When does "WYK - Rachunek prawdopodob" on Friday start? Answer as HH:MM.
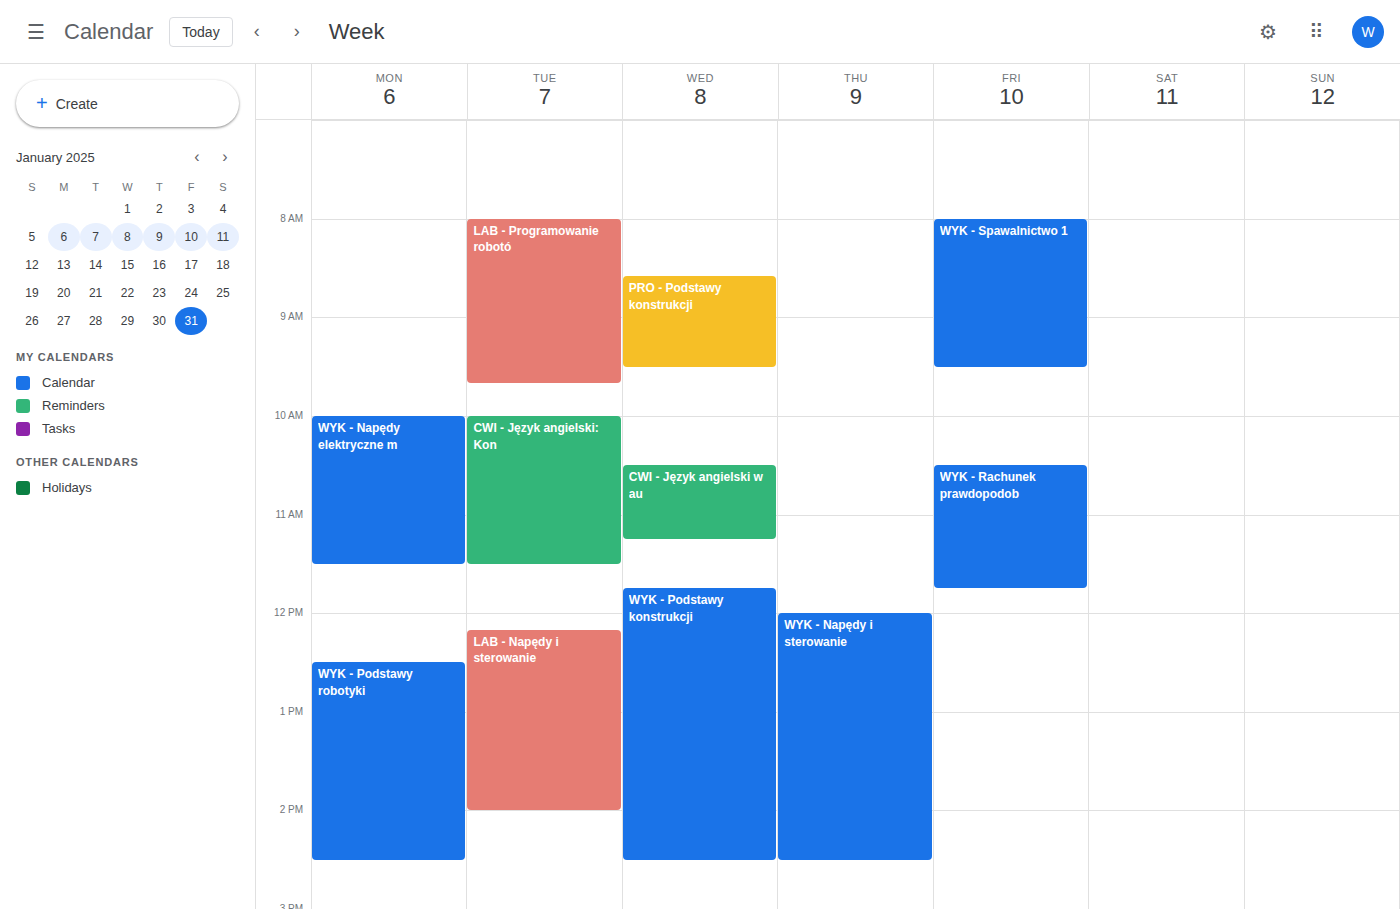
10:30